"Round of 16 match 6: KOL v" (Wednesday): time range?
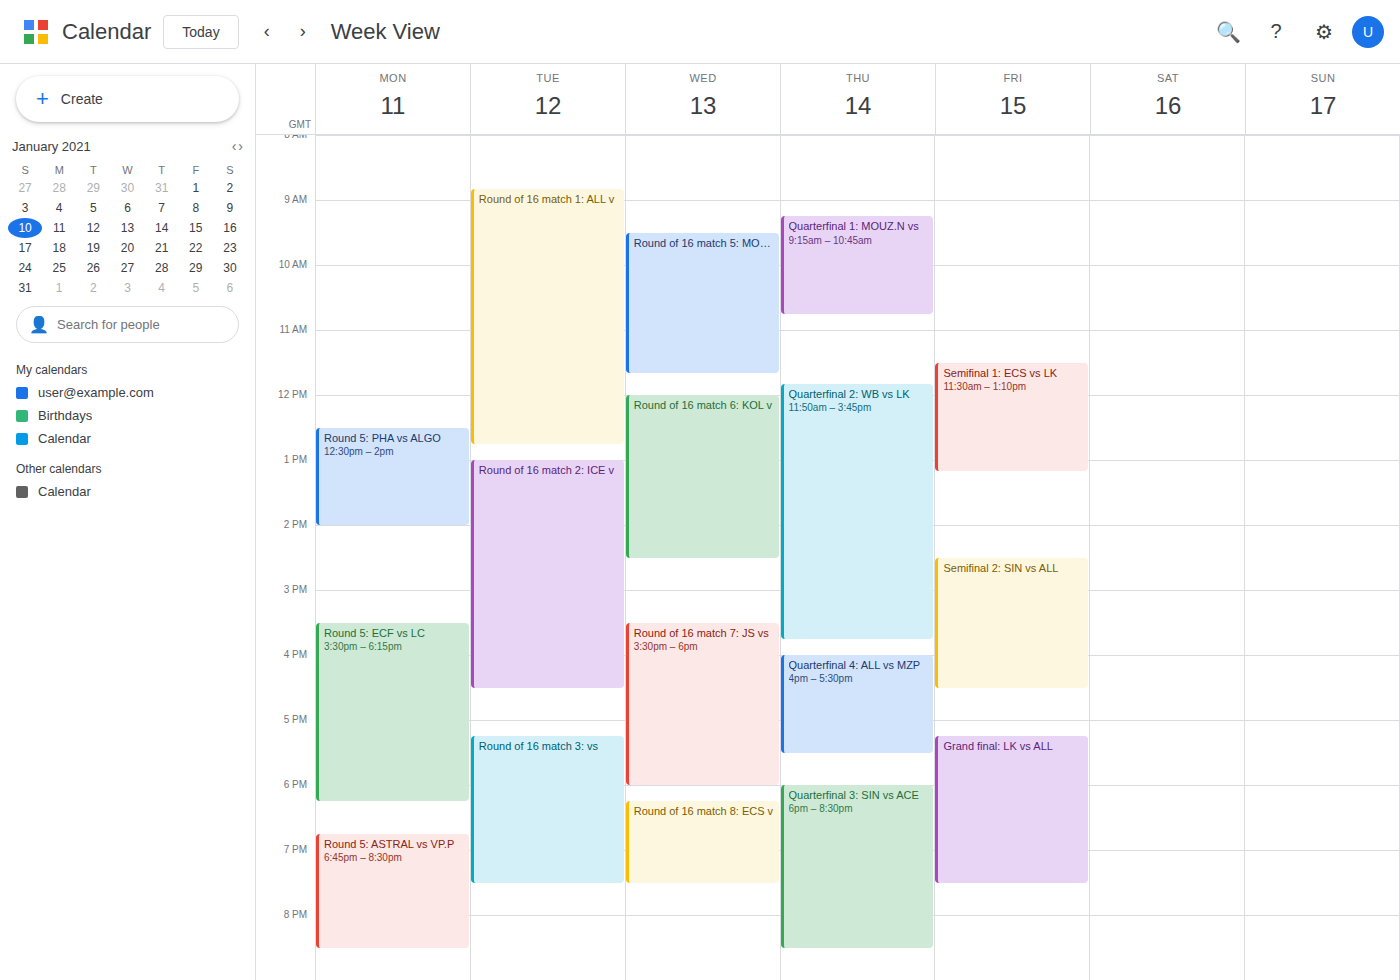
12:00 to 14:30